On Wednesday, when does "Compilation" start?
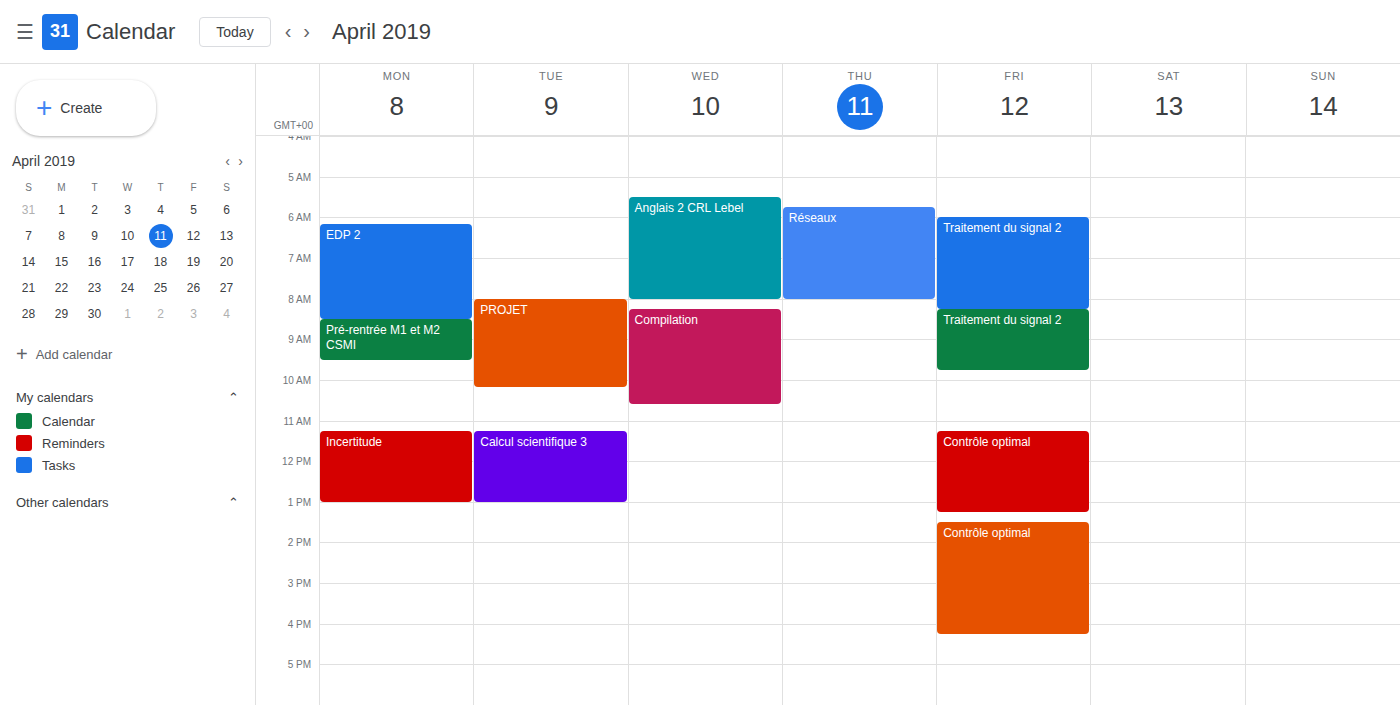
8:15 AM